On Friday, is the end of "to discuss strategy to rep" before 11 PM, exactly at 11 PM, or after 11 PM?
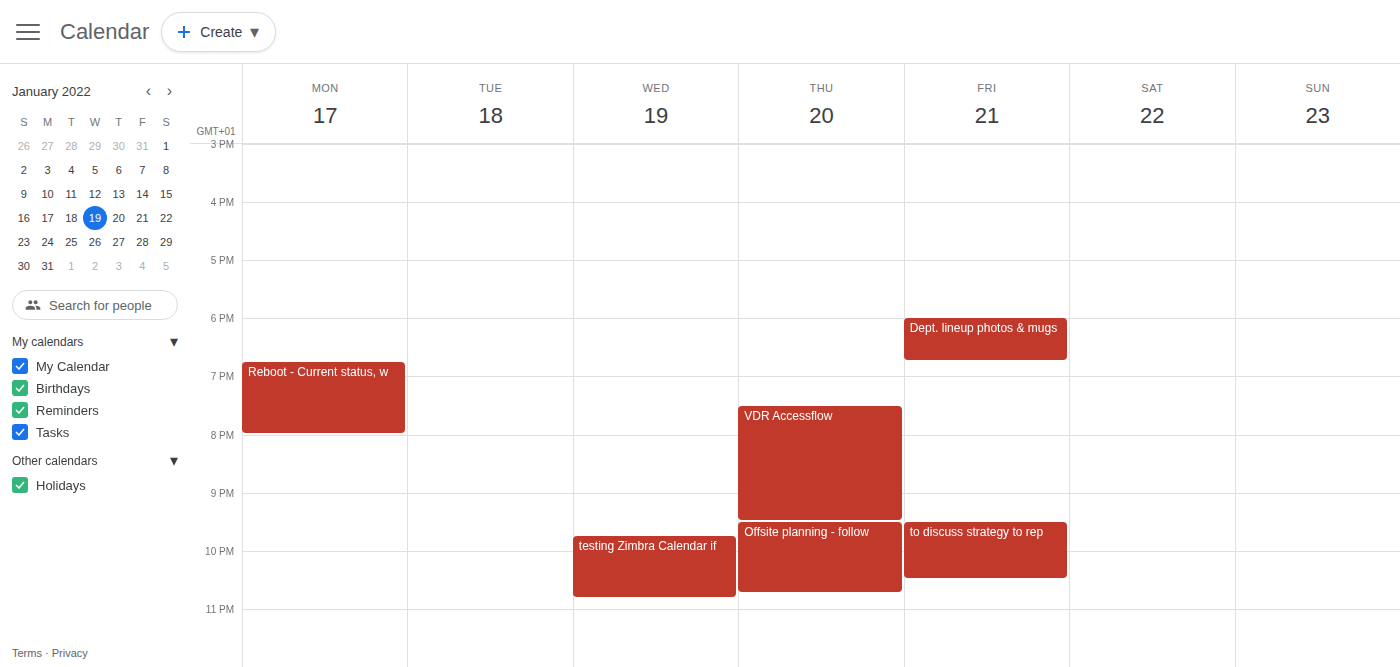
10:30 PM -- before 11 PM, 30 minutes above the 11 PM line.